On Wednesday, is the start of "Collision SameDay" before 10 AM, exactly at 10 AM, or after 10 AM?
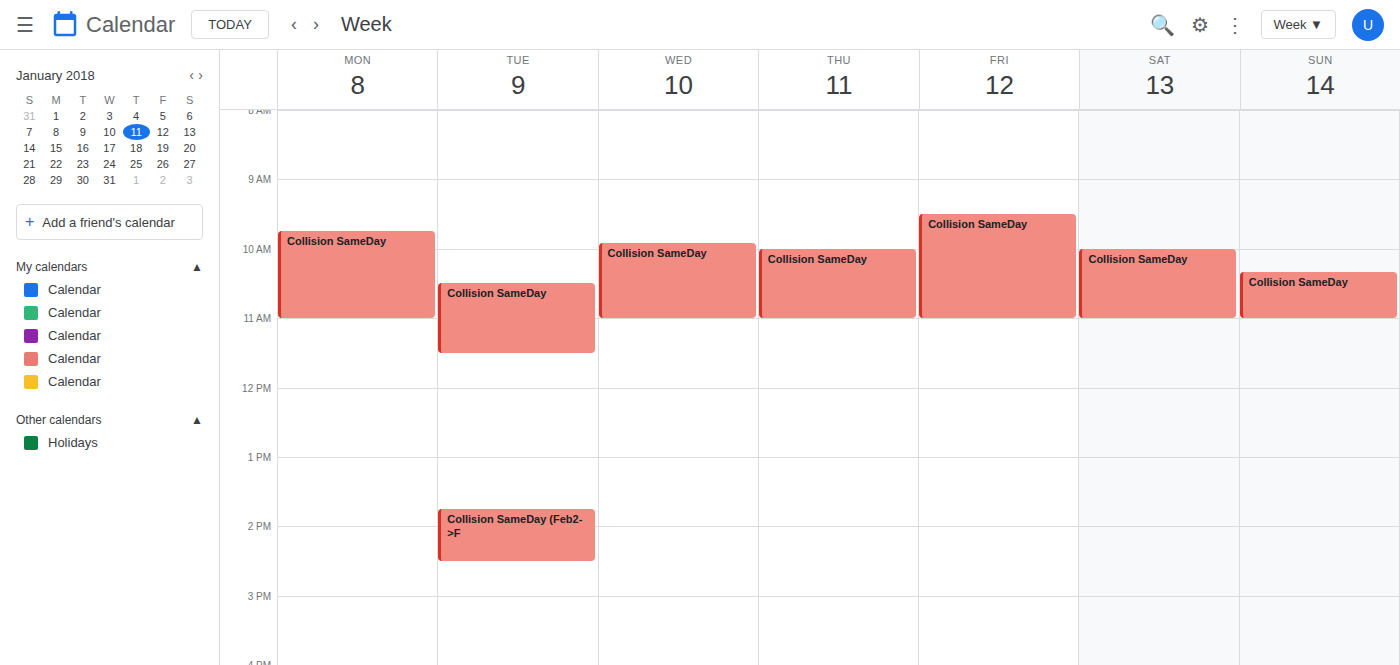
9:55 AM -- before 10 AM, 5 minutes above the 10 AM line.